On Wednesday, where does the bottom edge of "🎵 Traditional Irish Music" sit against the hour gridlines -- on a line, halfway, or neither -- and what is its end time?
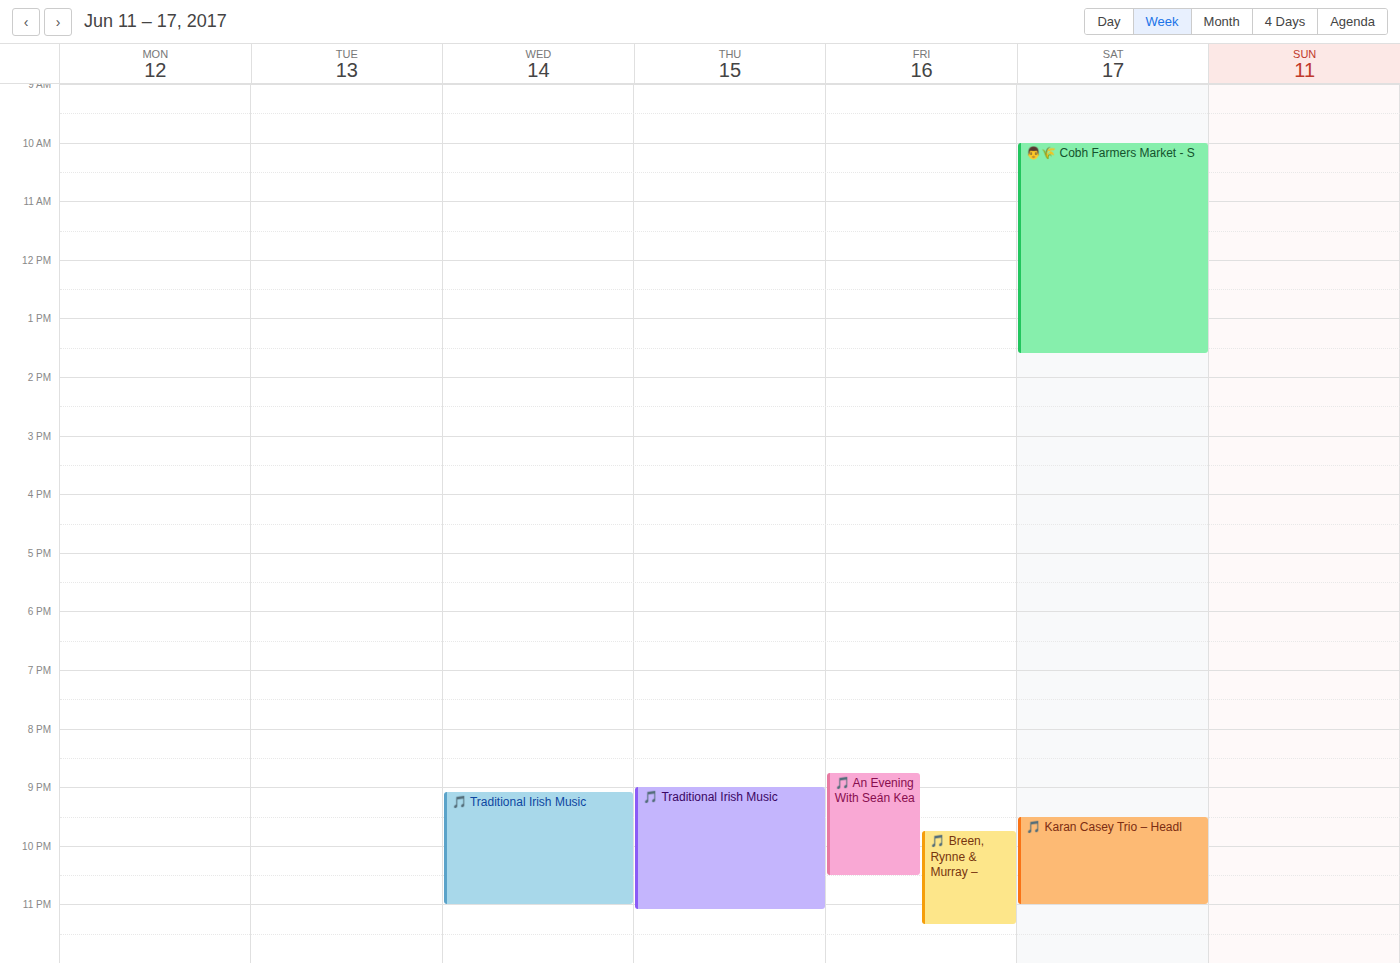
11:00 PM -- exactly on the 11 PM line.